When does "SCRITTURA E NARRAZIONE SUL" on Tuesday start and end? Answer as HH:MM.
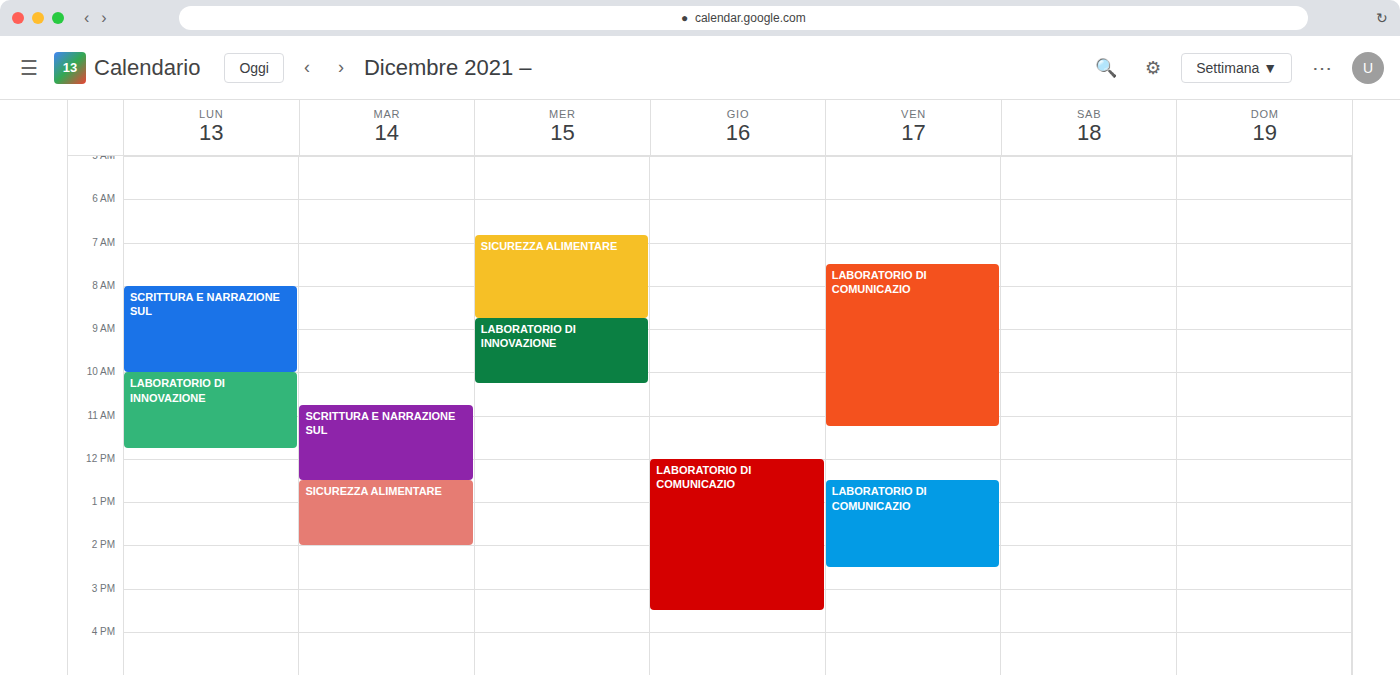
10:45 to 12:30